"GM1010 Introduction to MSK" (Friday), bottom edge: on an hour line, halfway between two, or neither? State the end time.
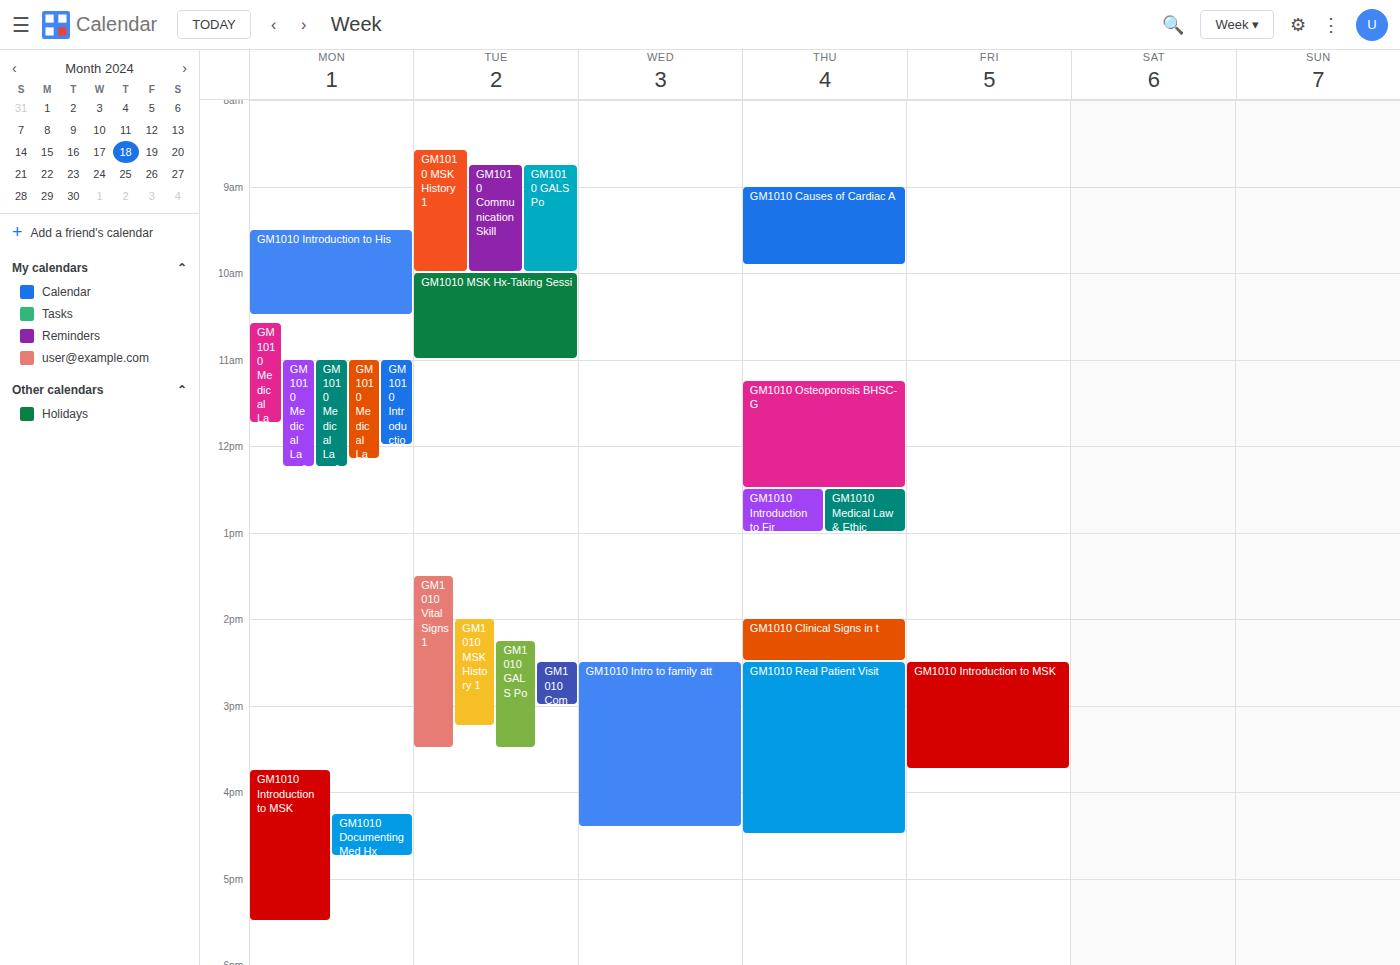
3:45 PM -- neither: three quarters of the way from the 3 PM line to the 4 PM line.